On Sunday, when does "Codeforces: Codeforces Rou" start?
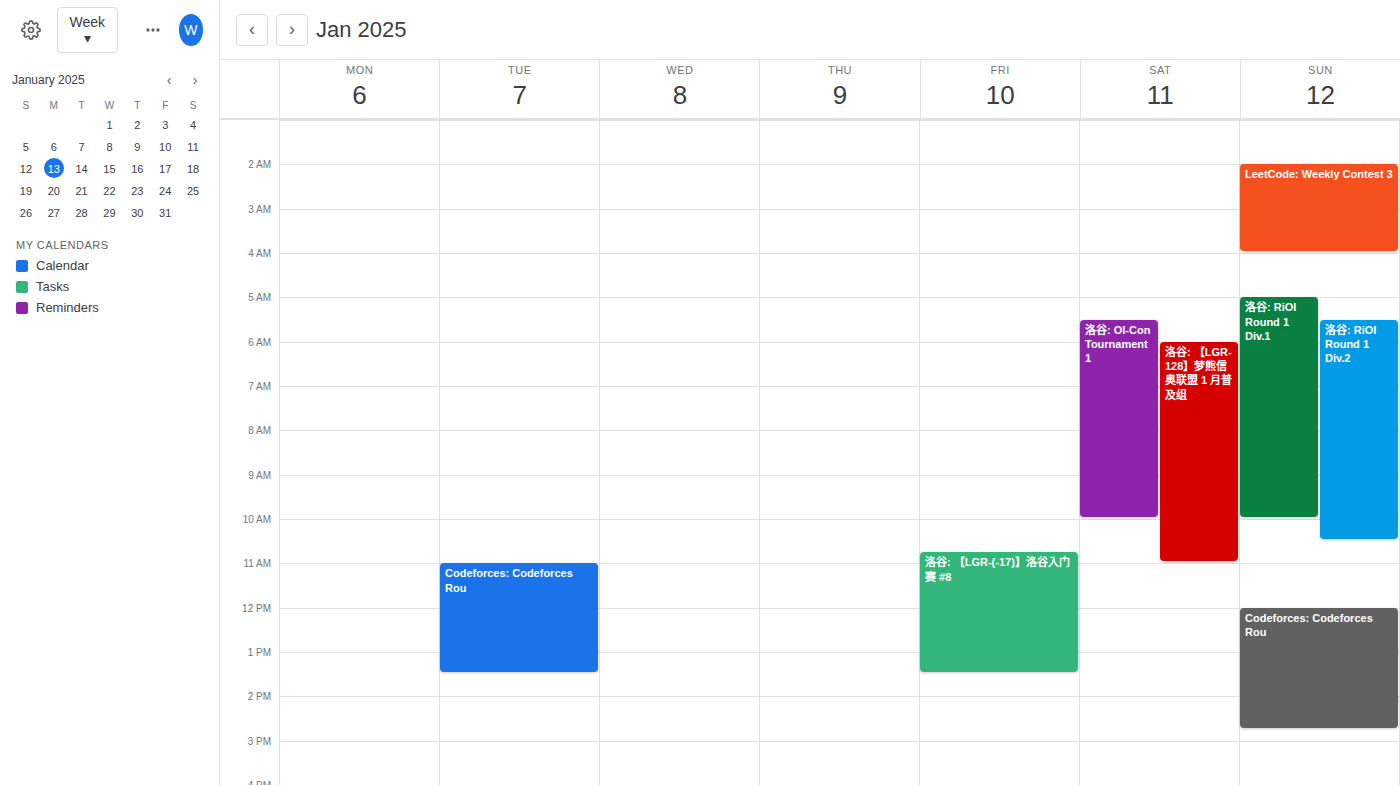
12:00 PM